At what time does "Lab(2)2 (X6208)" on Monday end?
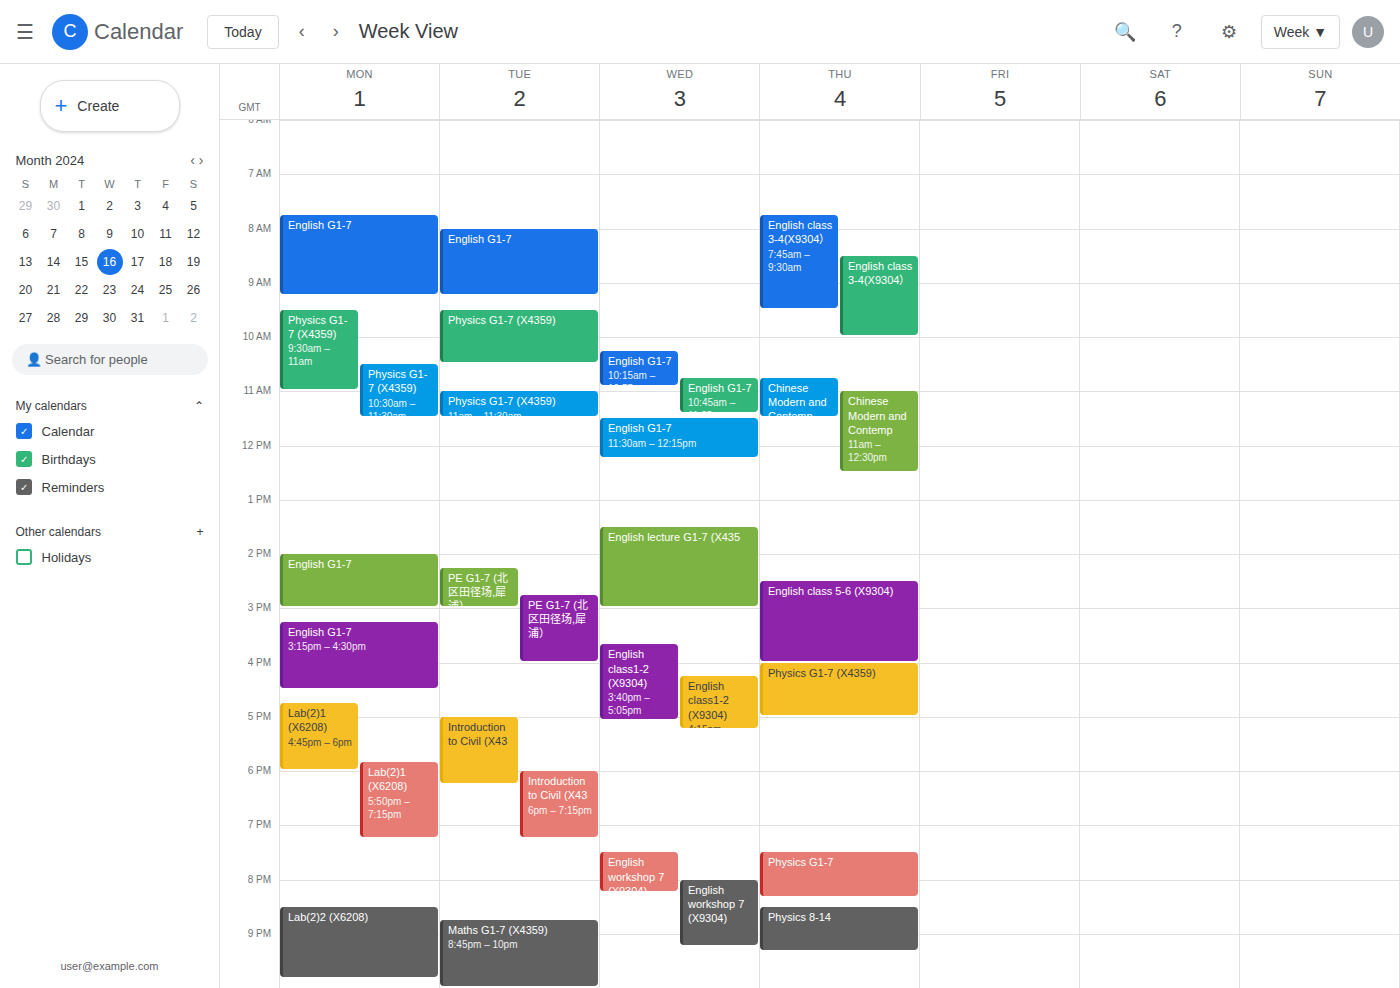
21:50